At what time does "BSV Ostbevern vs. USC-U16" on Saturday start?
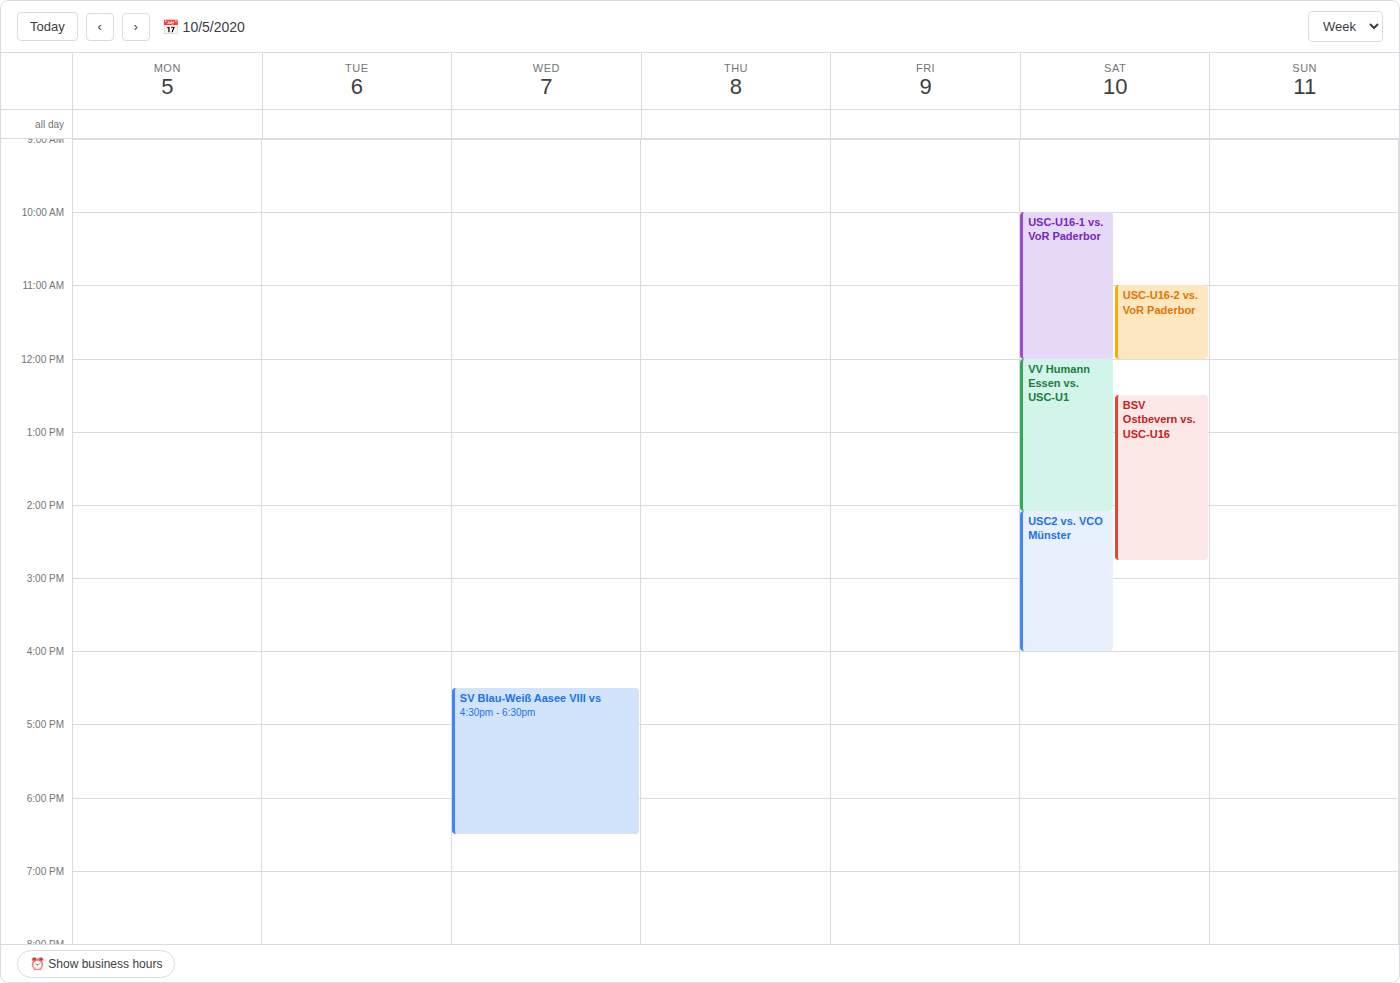
12:30 PM